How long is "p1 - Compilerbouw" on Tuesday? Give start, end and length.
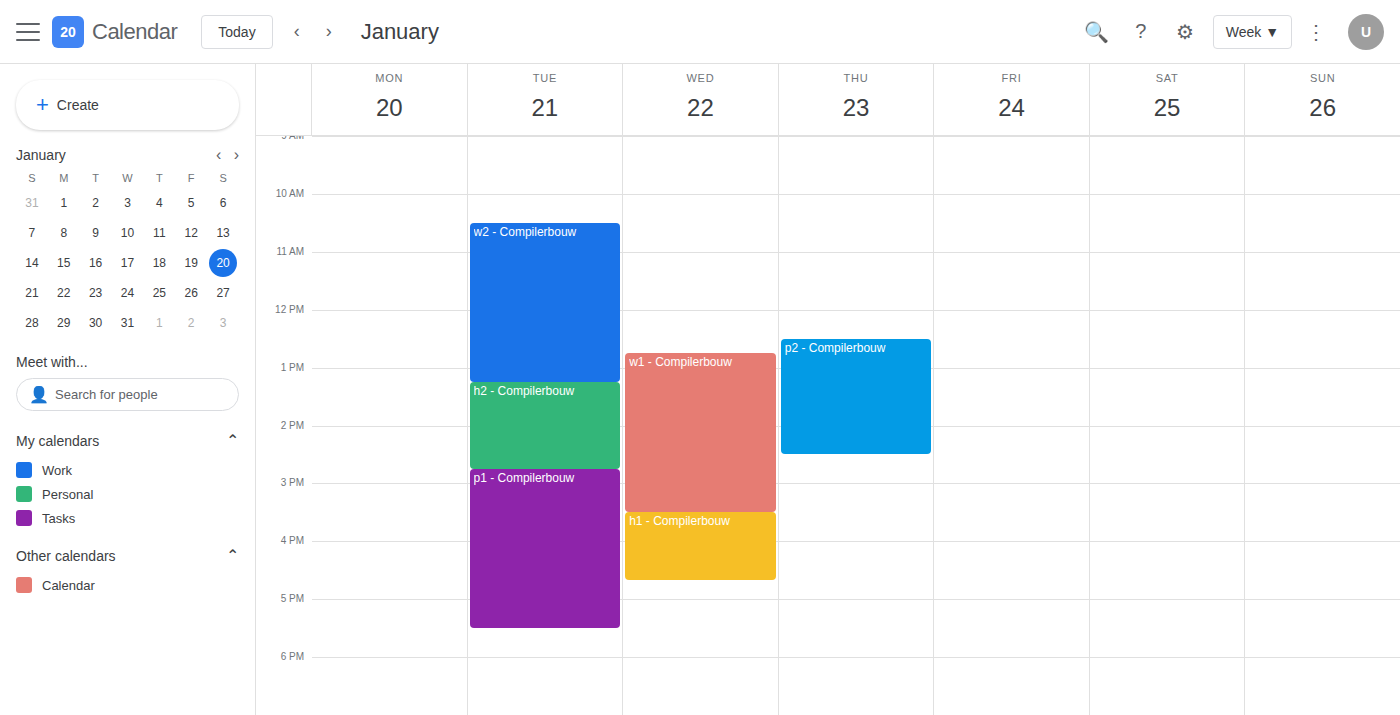
14:45 to 17:30, 2 hours 45 minutes